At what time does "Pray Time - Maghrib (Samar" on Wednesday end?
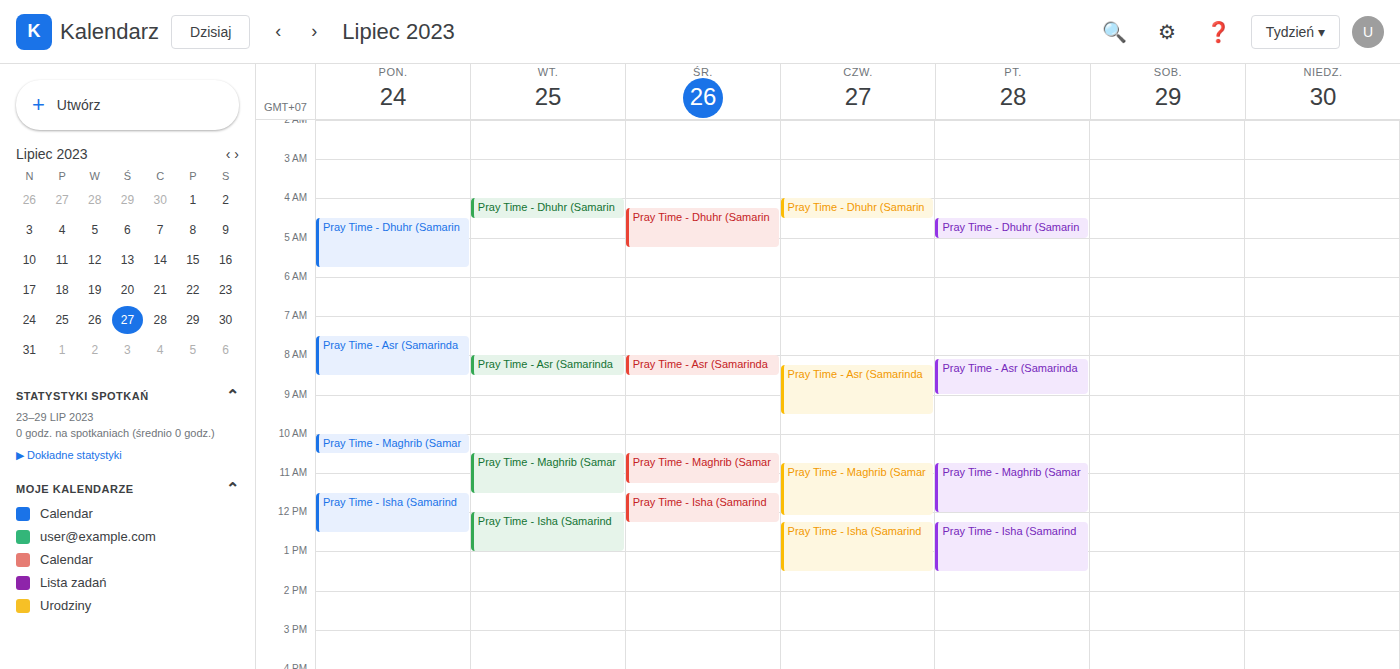
11:15 AM